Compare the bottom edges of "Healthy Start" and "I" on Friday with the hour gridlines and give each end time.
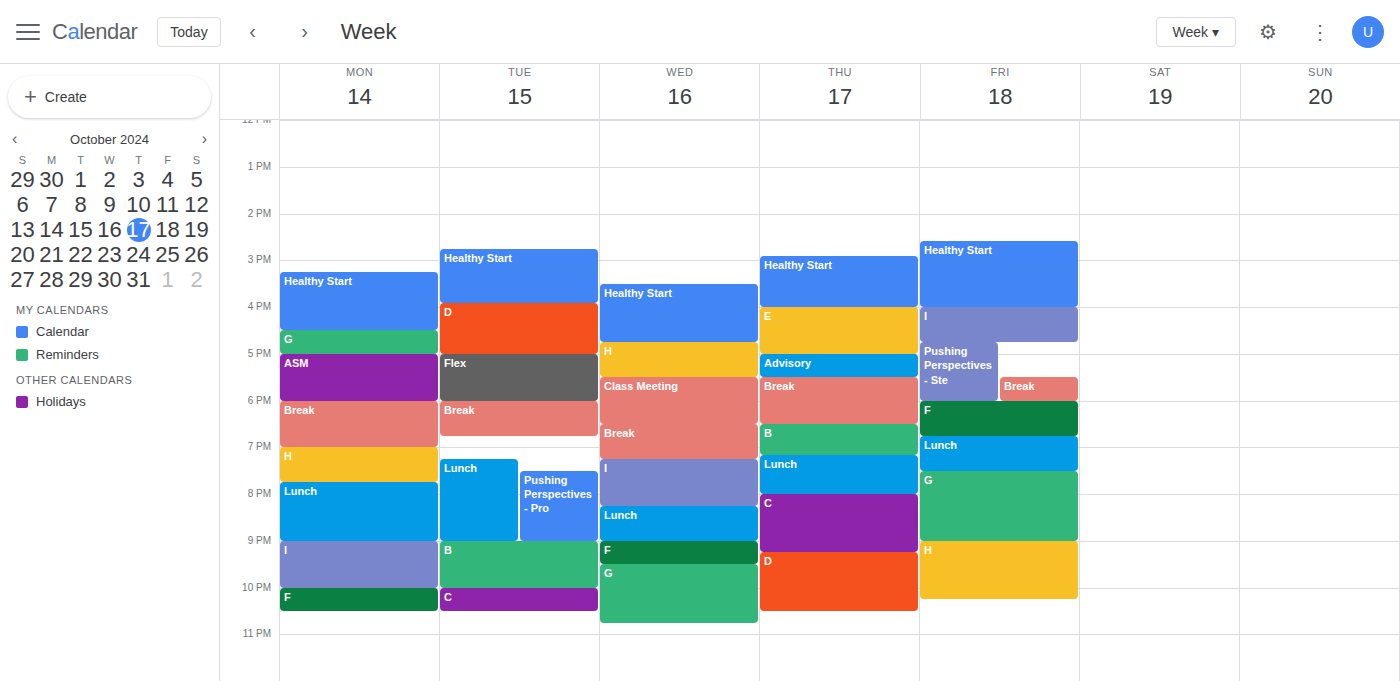
"Healthy Start": 4:00 PM, exactly on the 4 PM line. "I": 4:45 PM, neither: three quarters of the way from the 4 PM line to the 5 PM line.